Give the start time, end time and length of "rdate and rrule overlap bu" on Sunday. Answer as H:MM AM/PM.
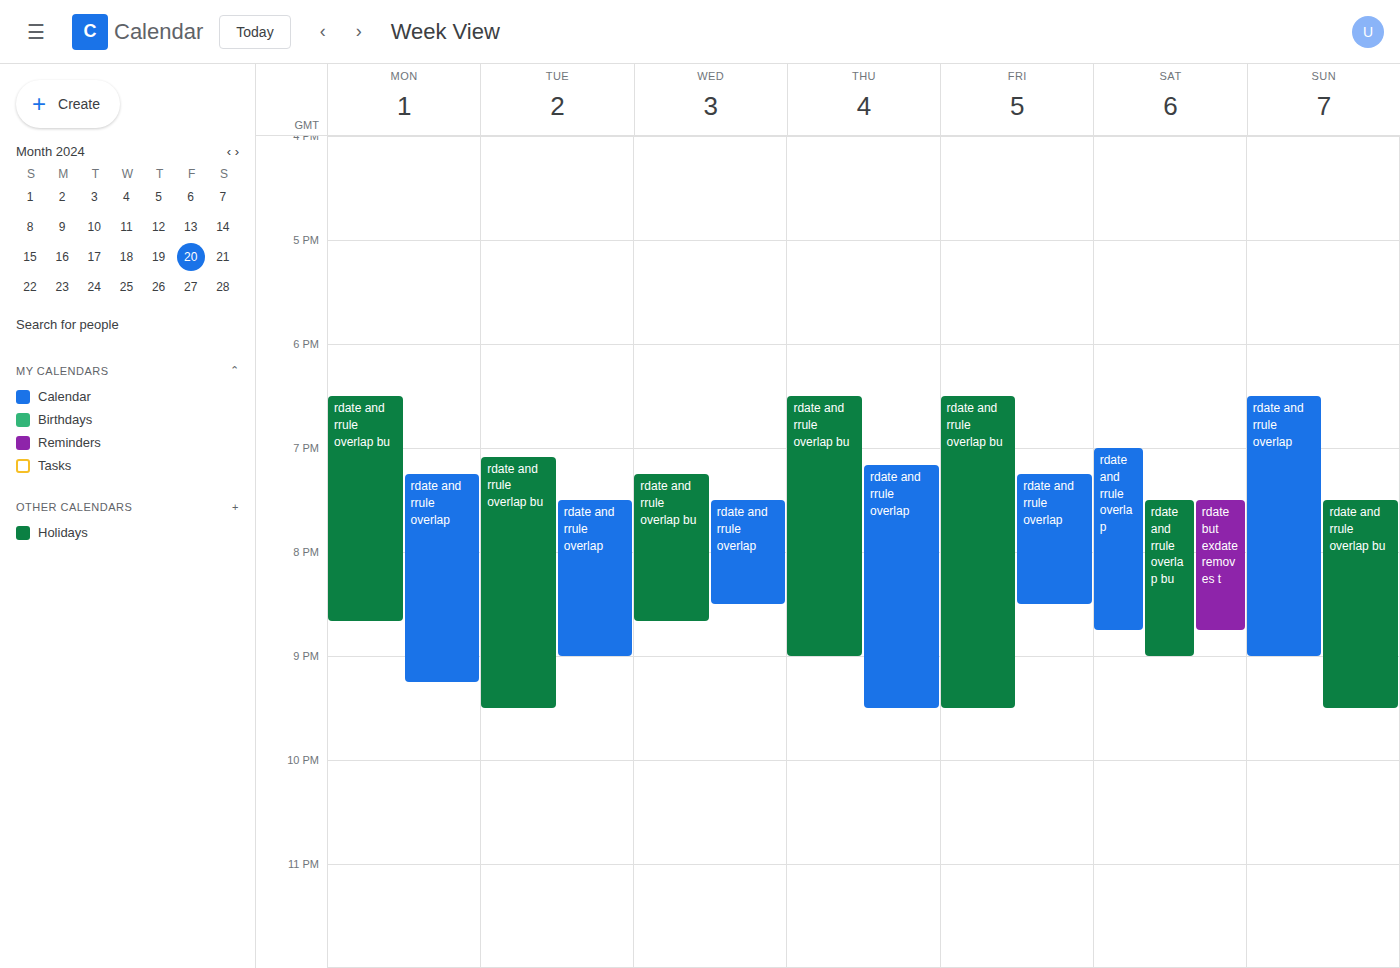
7:30 PM to 9:30 PM, 2 hours